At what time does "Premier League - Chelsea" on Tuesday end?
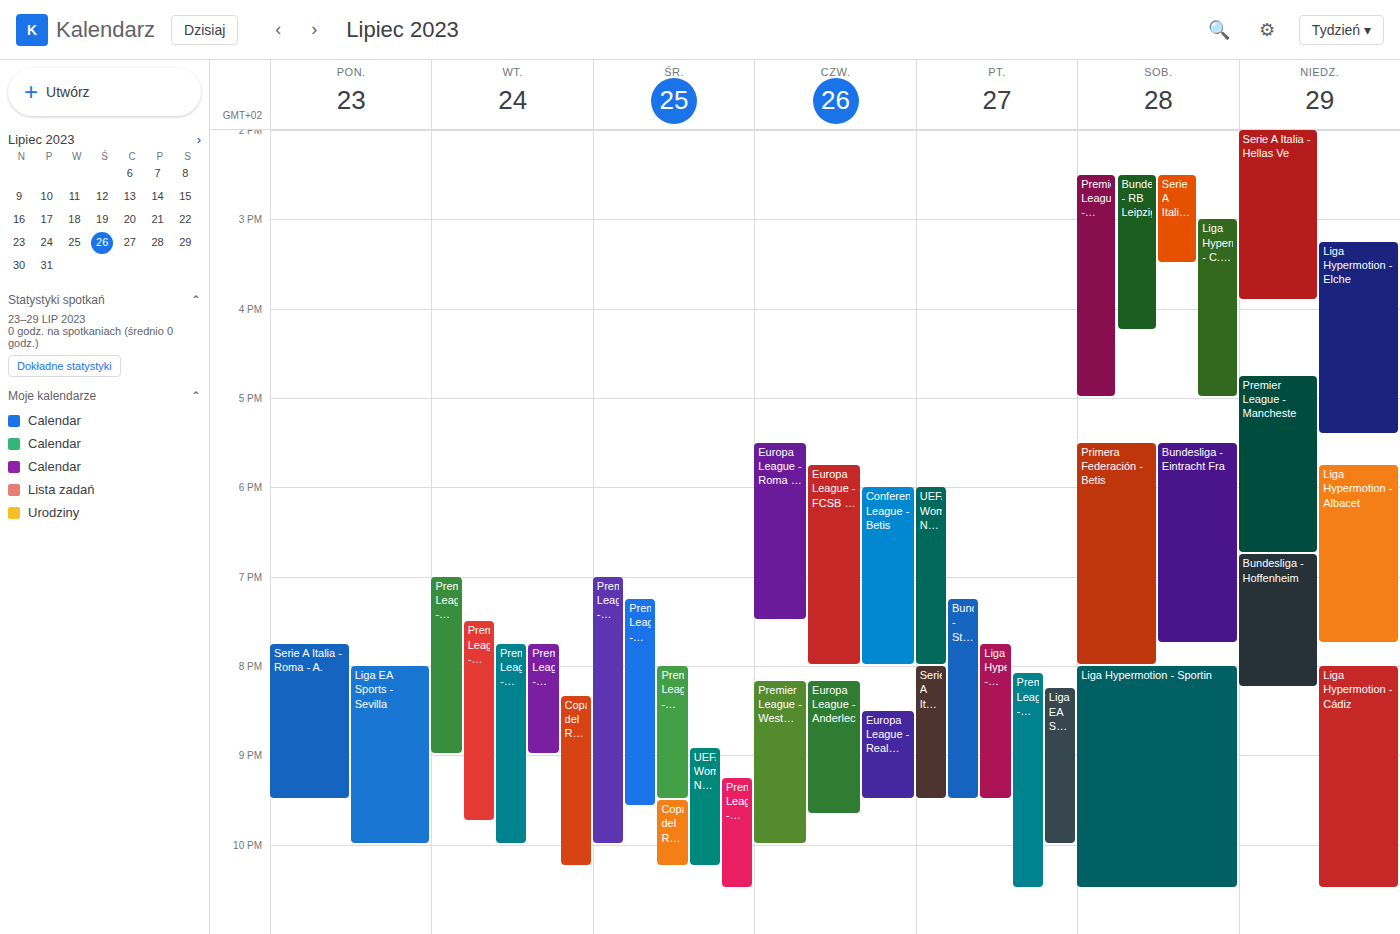
10:00 PM